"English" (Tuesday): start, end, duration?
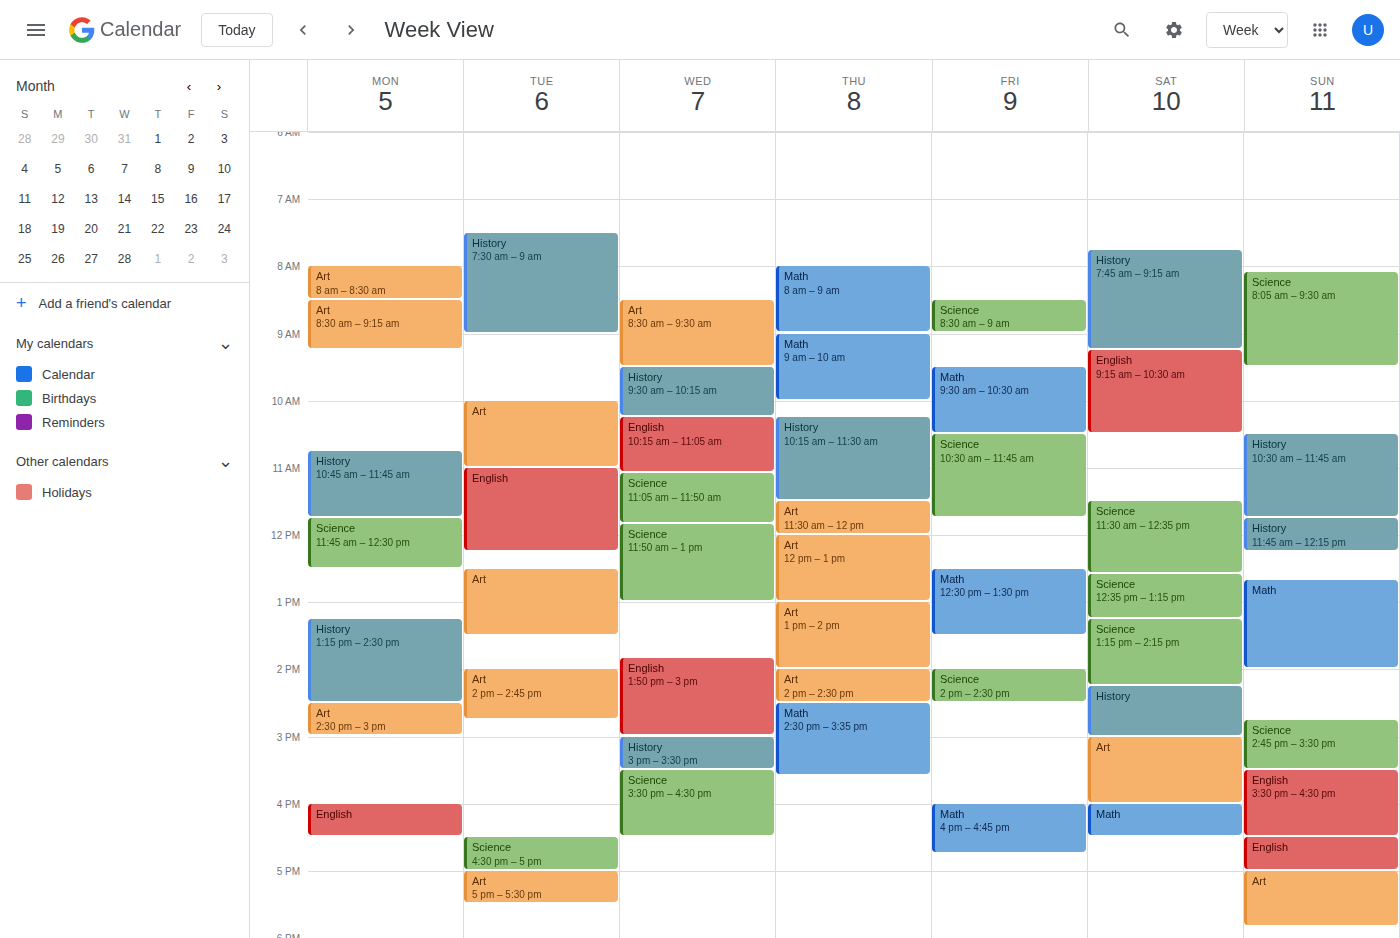
11:00 AM to 12:15 PM, 1 hour 15 minutes